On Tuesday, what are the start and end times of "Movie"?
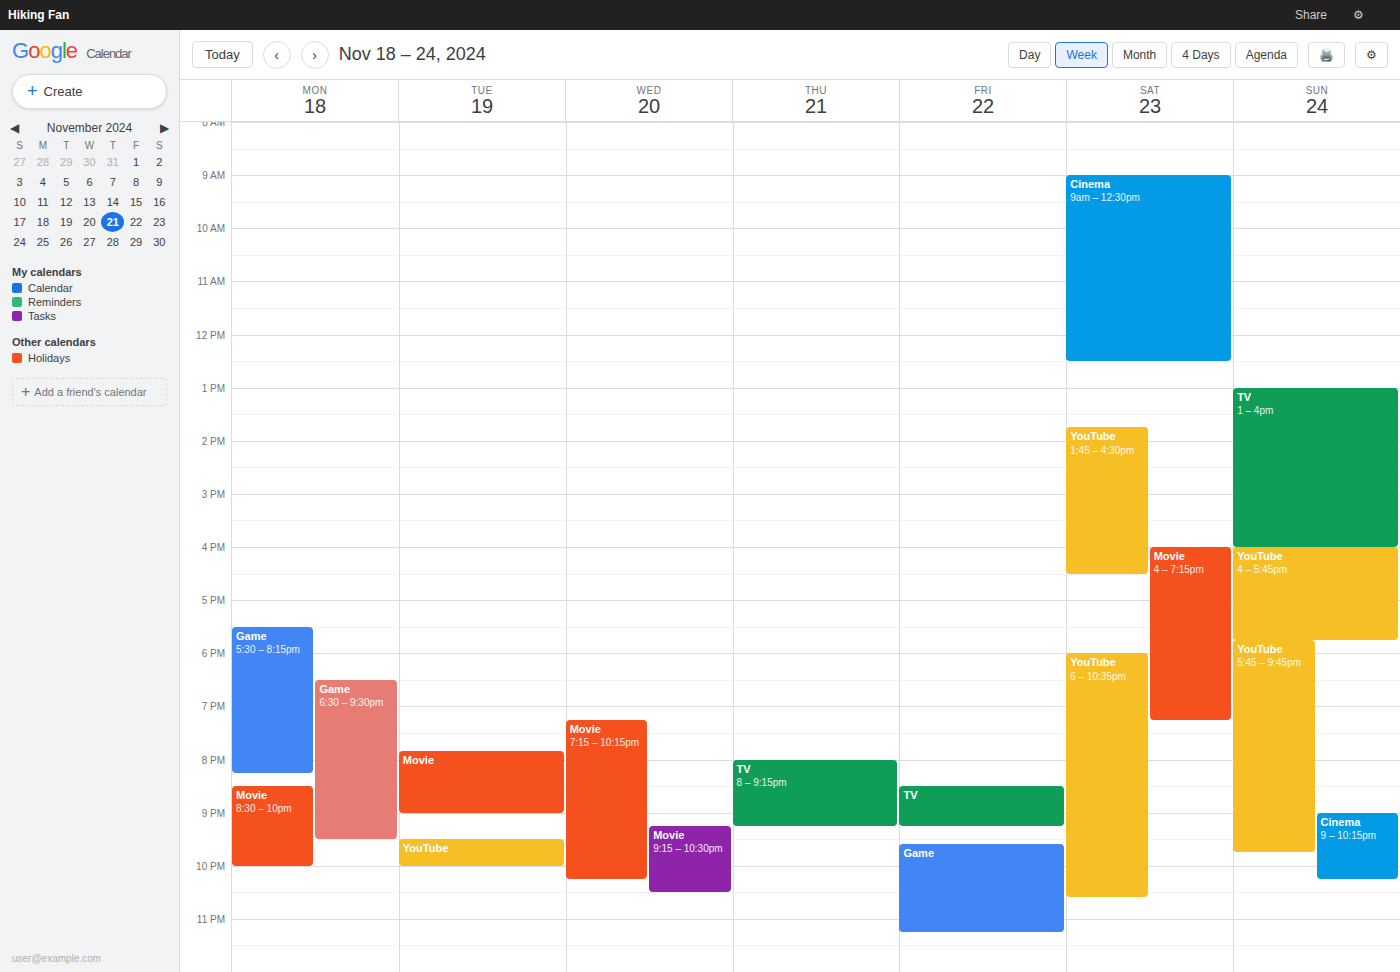
19:50 to 21:00